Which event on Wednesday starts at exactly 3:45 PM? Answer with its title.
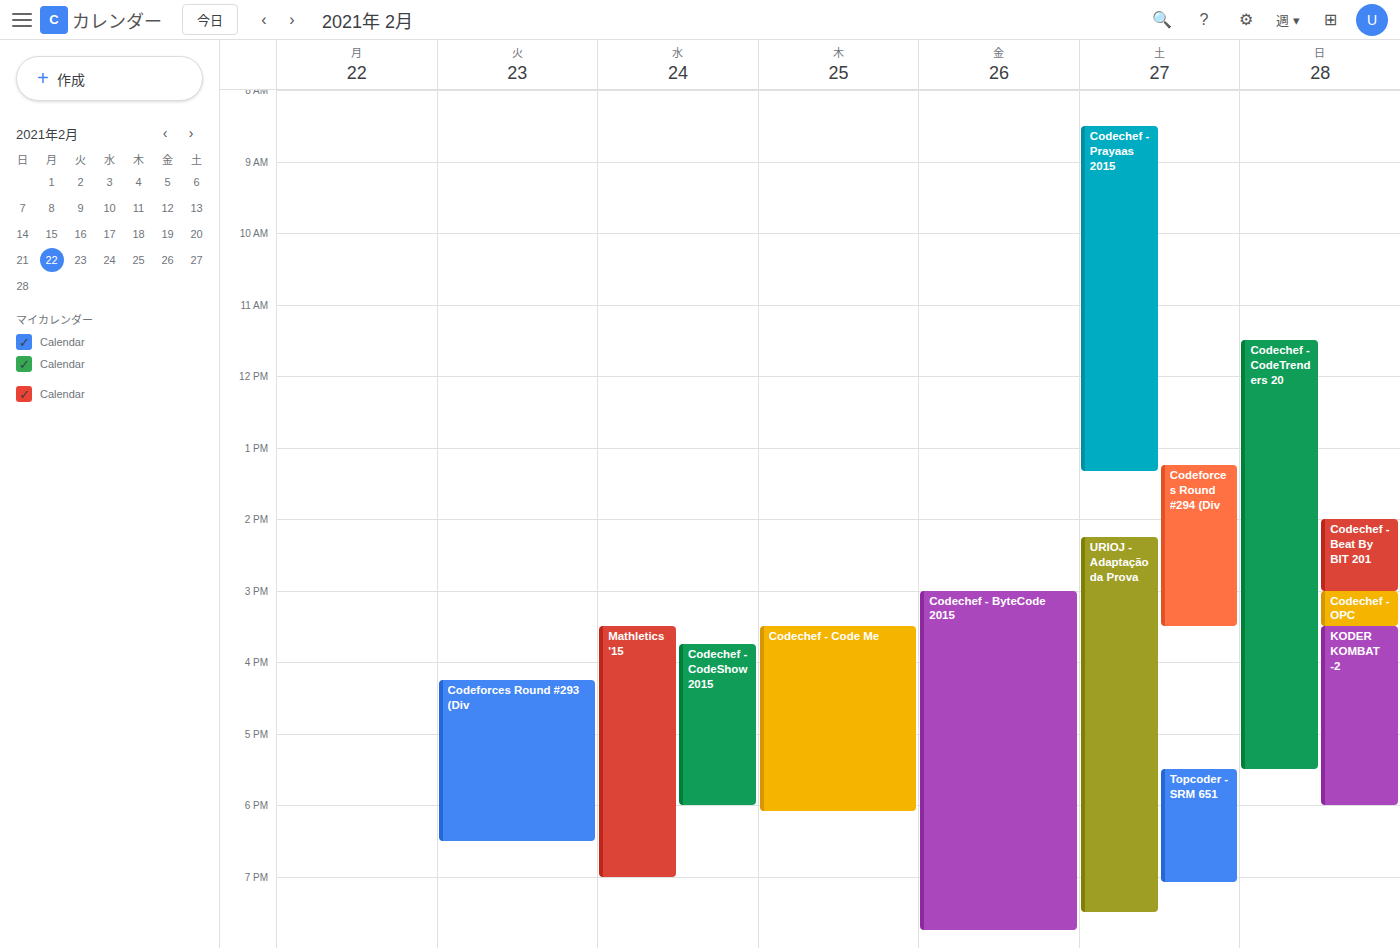
"Codechef - CodeShow 2015"